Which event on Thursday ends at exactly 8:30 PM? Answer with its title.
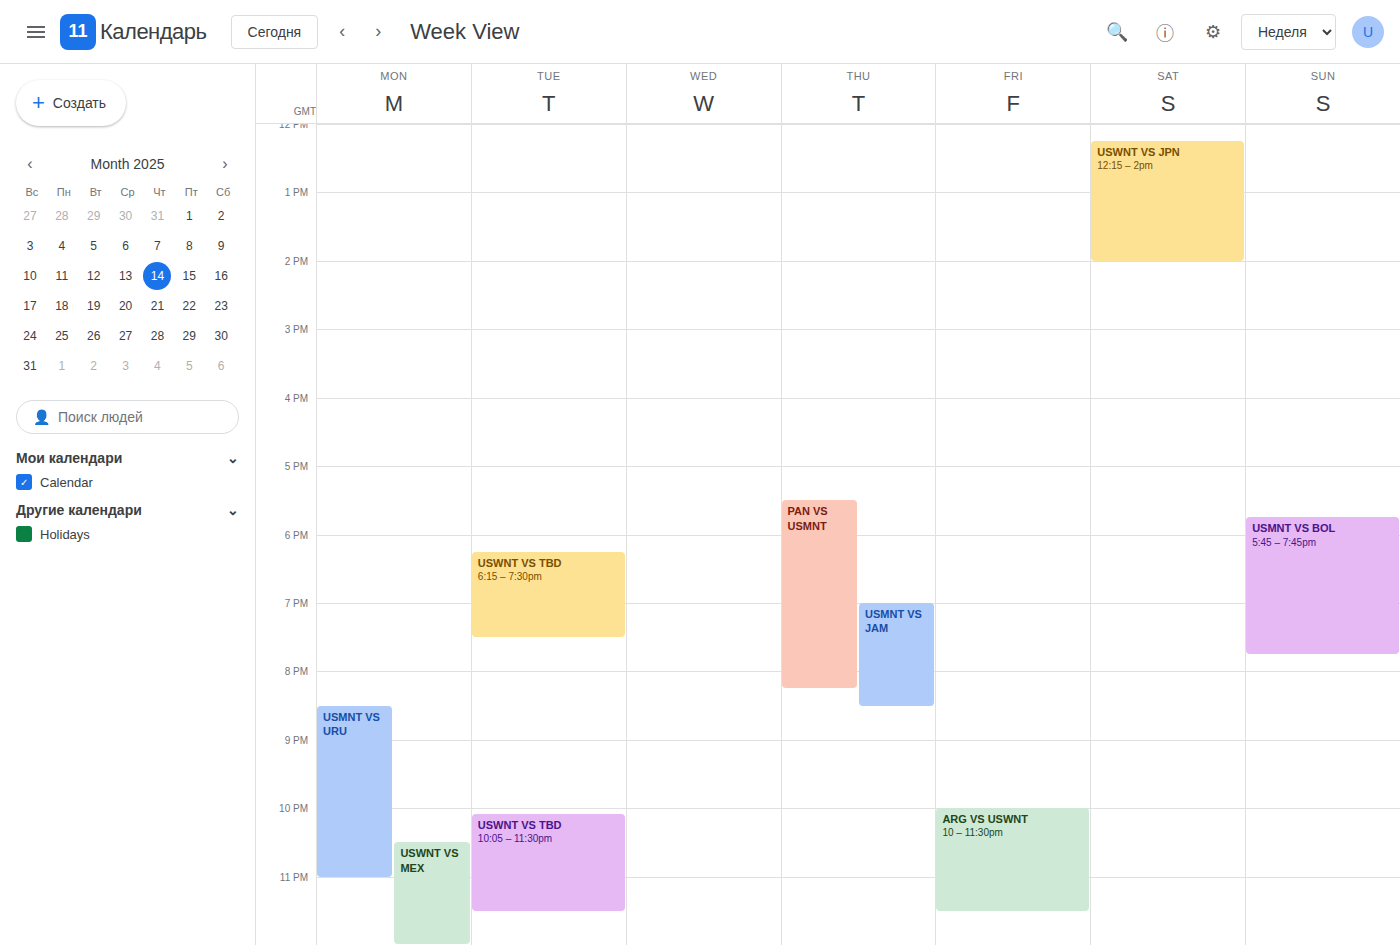
"USMNT VS JAM"